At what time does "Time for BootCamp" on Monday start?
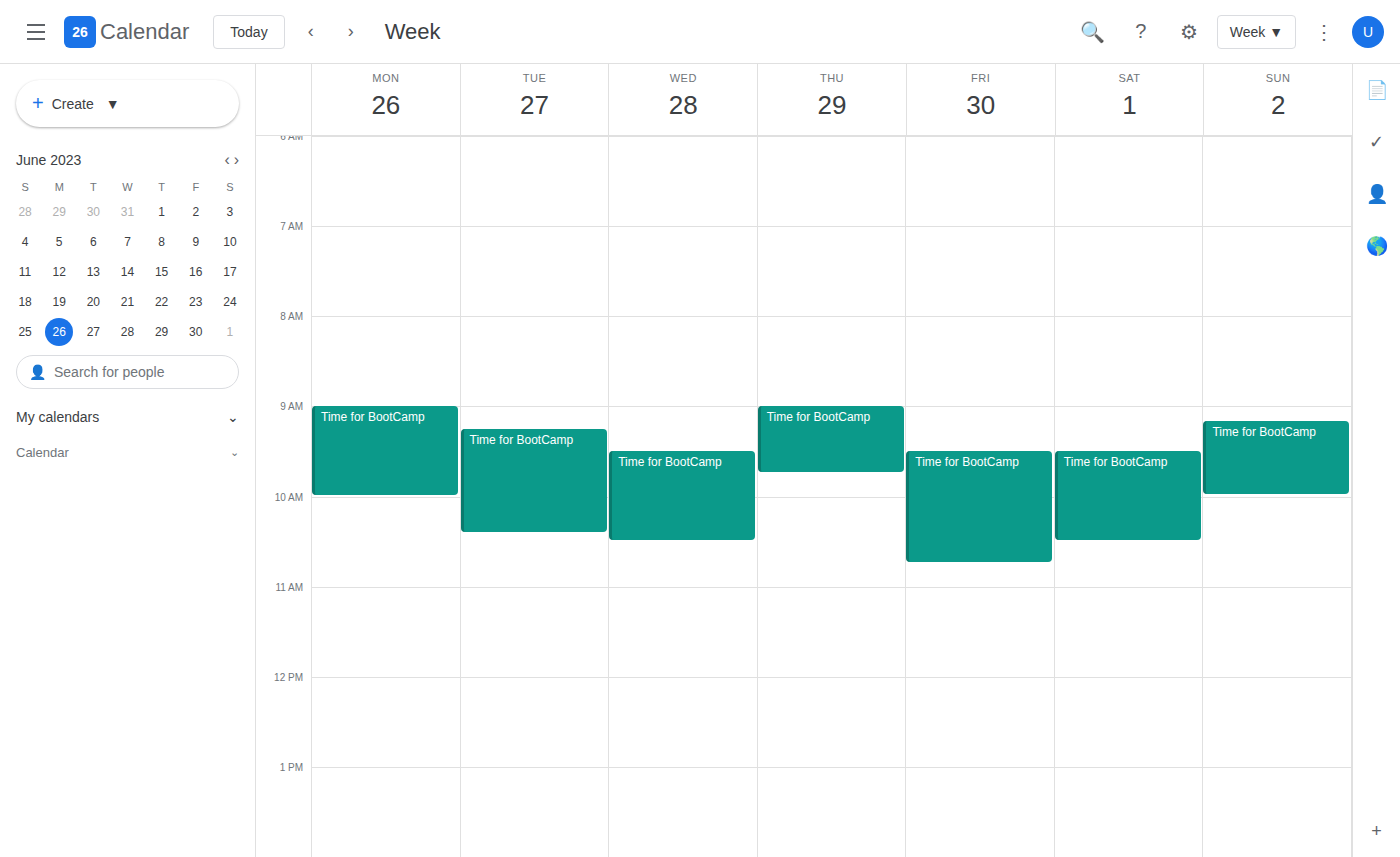
9:00 AM